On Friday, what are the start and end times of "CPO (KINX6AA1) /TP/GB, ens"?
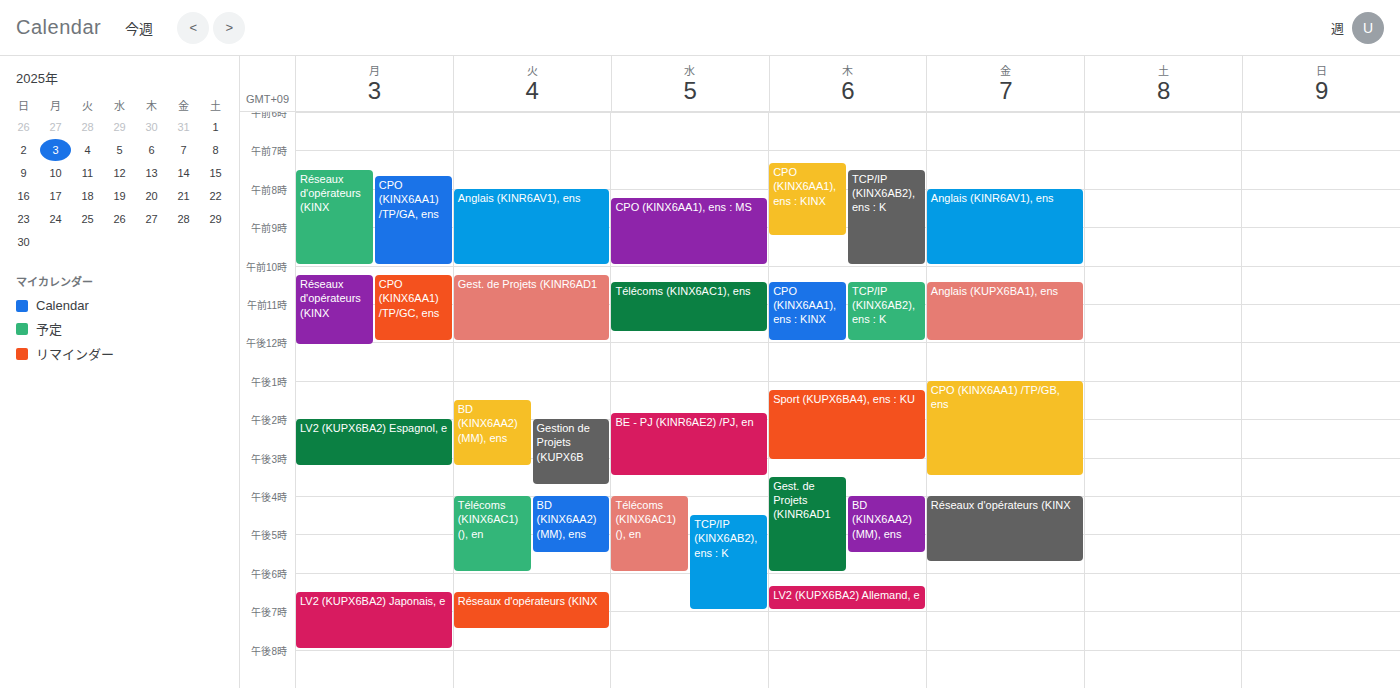
13:00 to 15:30